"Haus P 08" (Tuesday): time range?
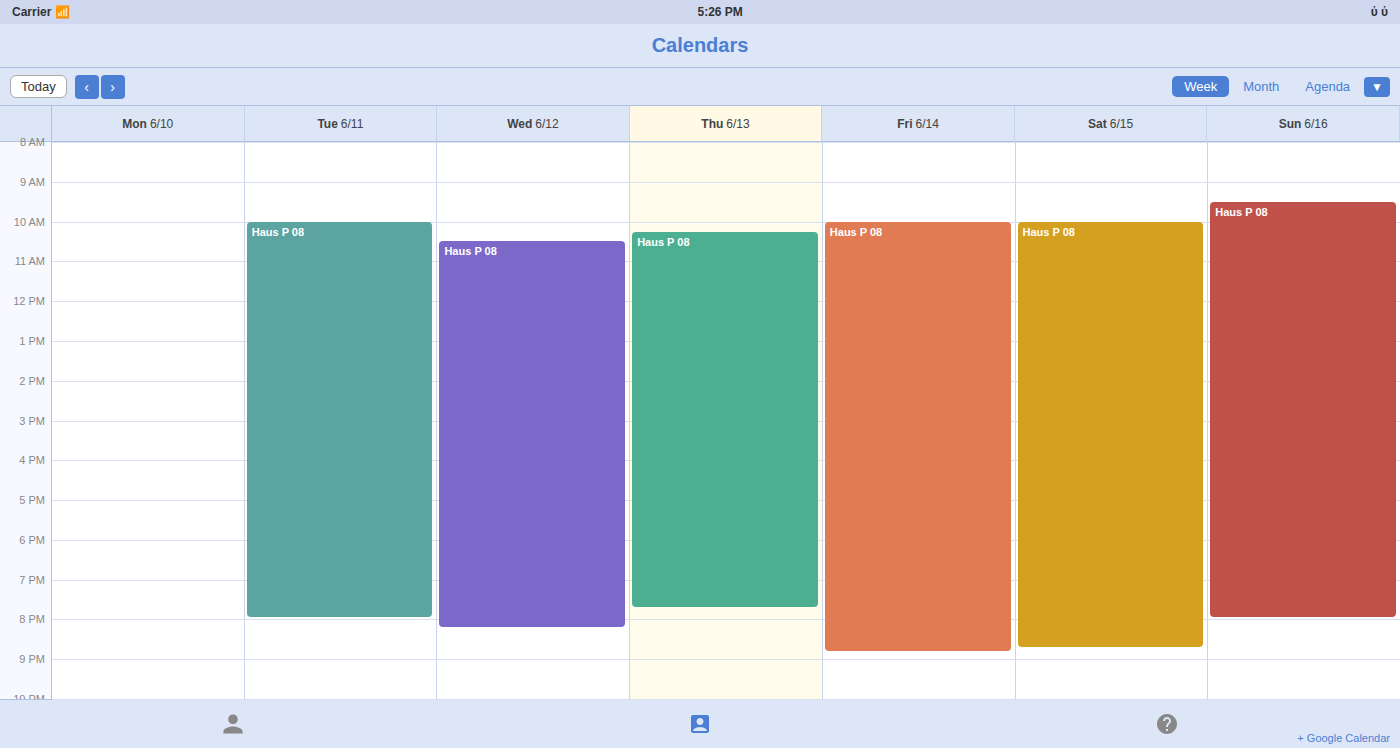
10:00 AM to 8:00 PM